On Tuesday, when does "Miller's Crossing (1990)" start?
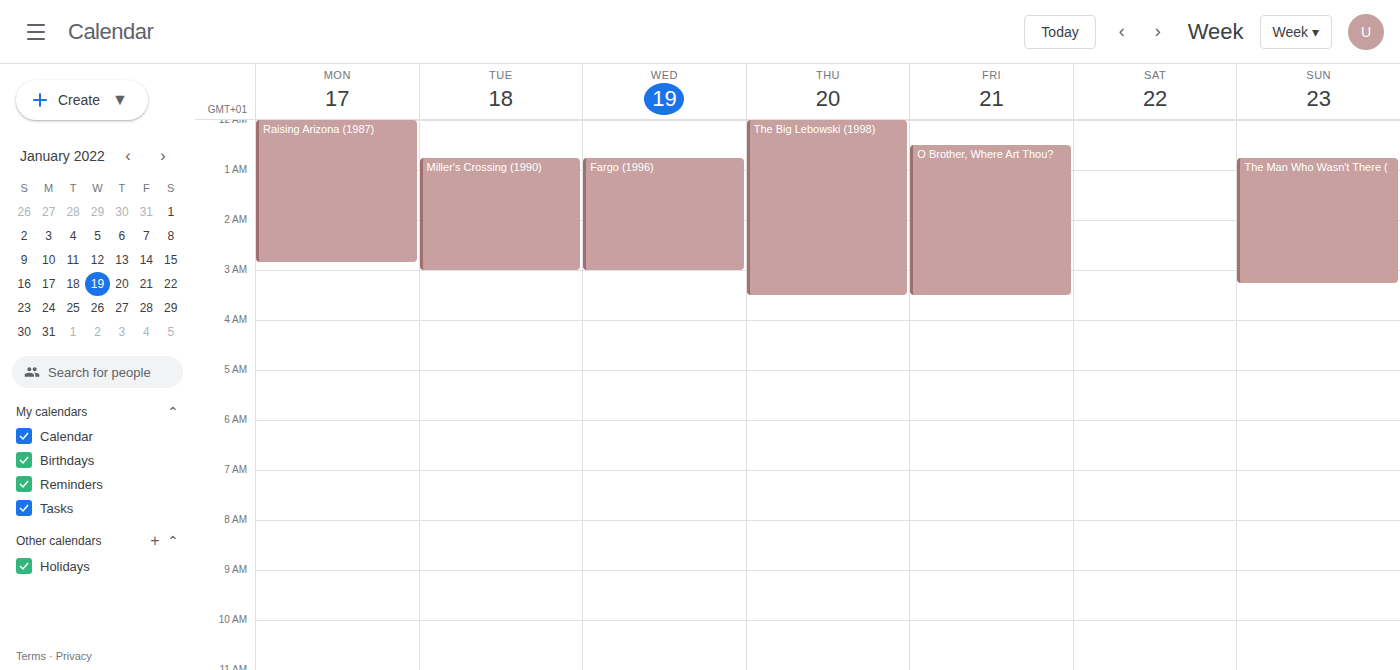
12:45 AM